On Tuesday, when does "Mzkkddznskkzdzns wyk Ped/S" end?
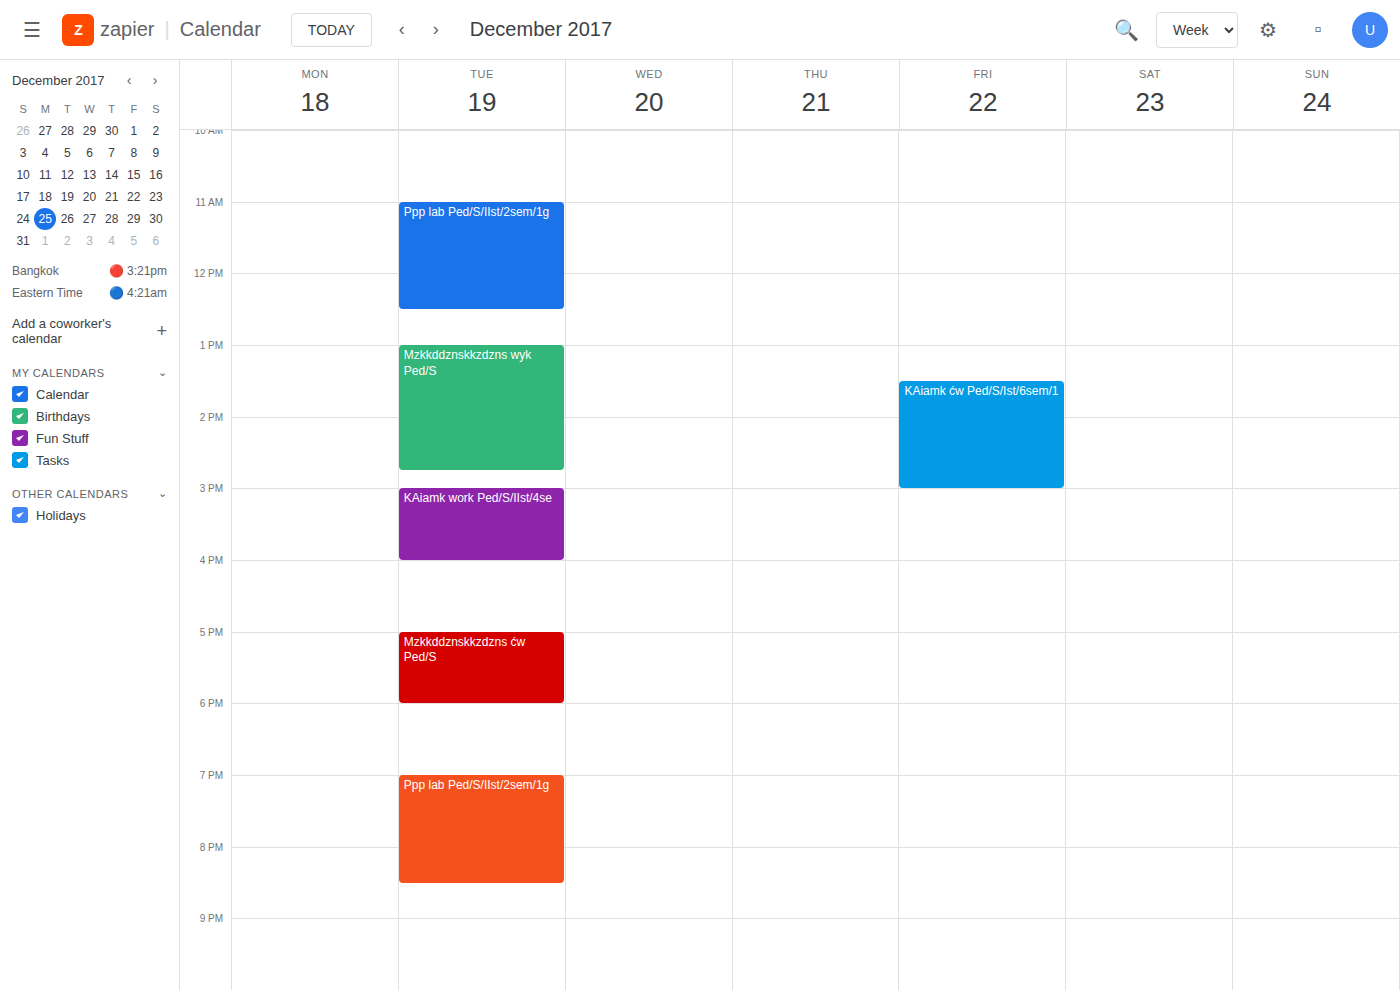
2:45 PM